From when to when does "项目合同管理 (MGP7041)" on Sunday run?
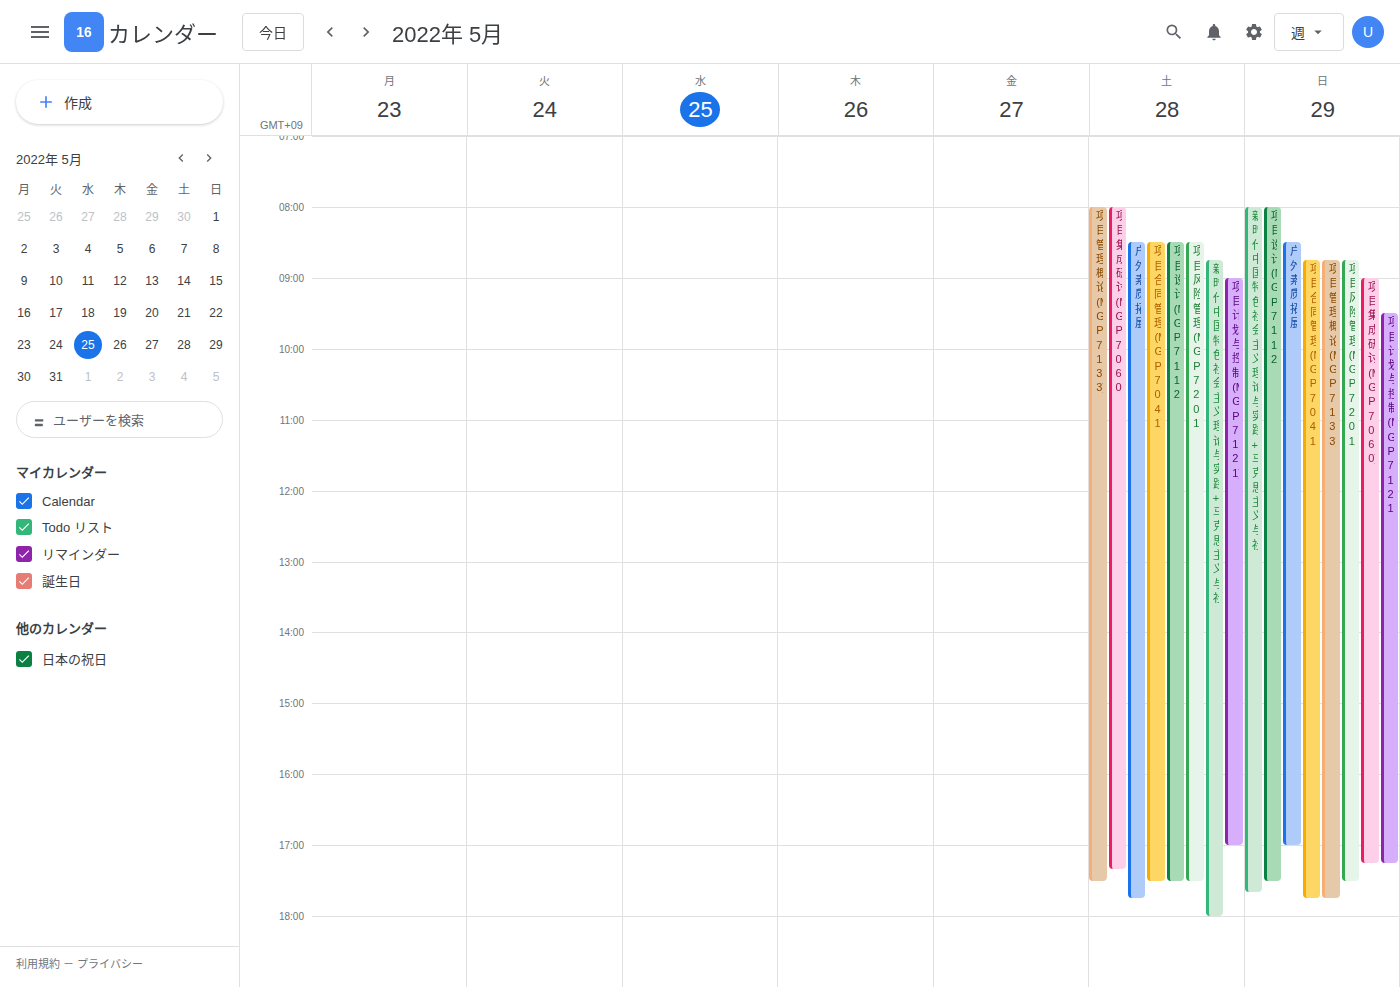
8:45 AM to 5:45 PM